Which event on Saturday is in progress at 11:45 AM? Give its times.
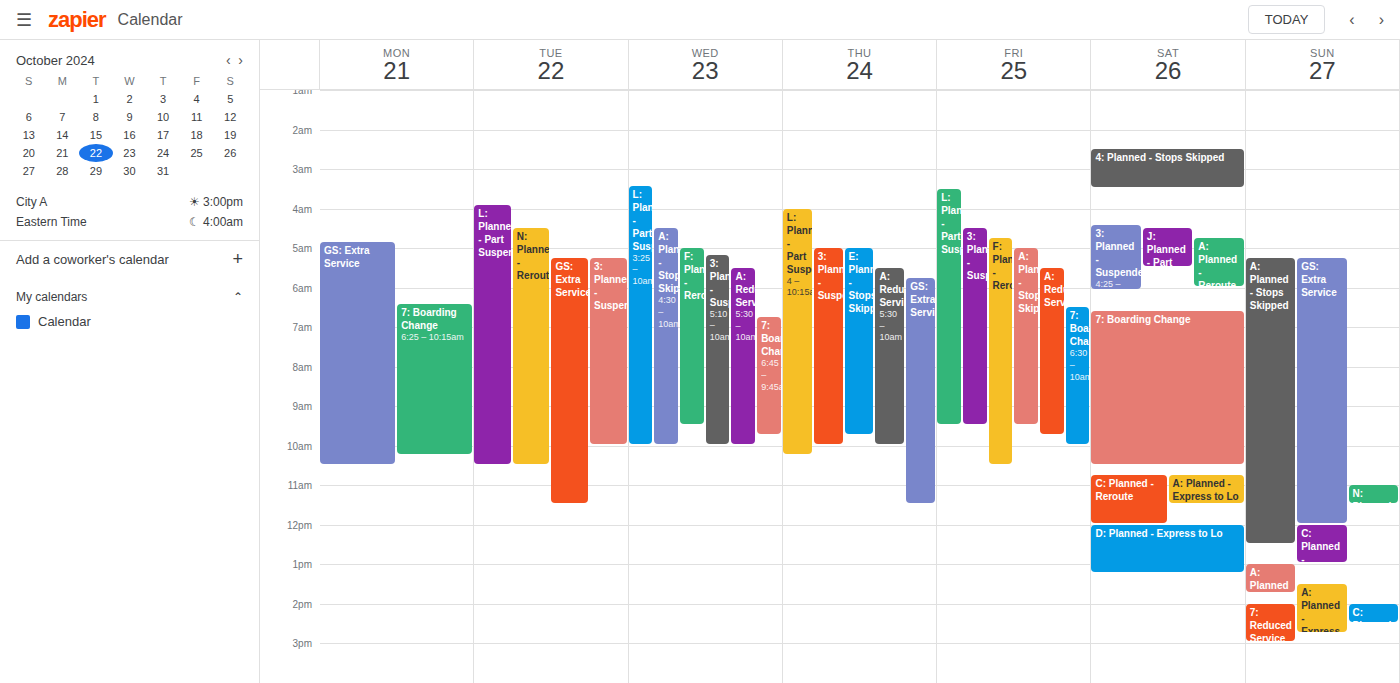
"C: Planned - Reroute", 10:45 AM to 12:00 PM